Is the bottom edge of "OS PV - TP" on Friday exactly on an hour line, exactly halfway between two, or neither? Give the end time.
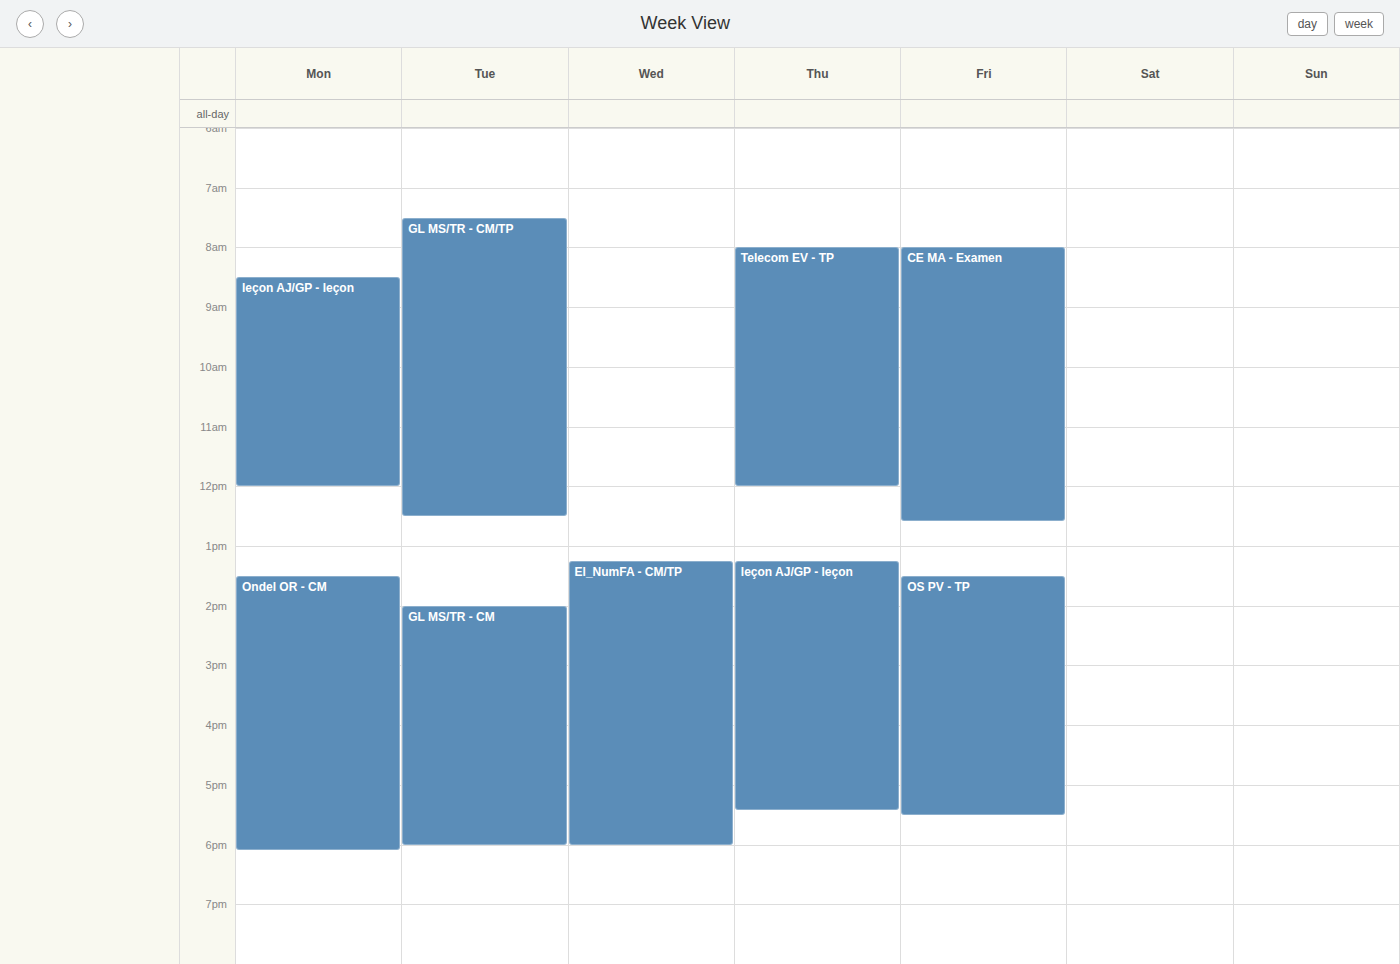
5:30 PM -- halfway between the 5 PM and 6 PM lines.